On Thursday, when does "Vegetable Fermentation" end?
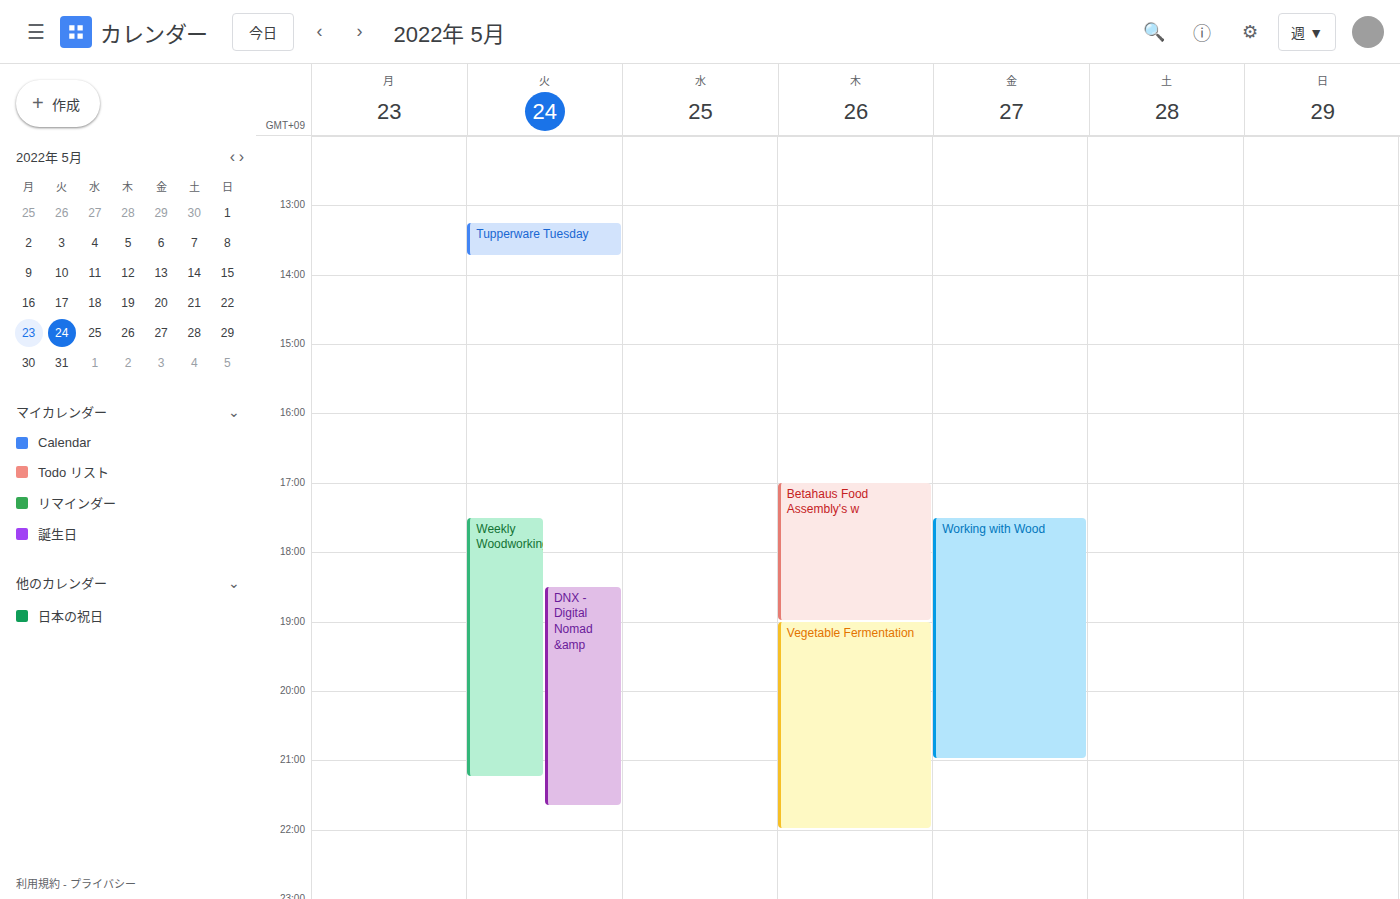
22:00